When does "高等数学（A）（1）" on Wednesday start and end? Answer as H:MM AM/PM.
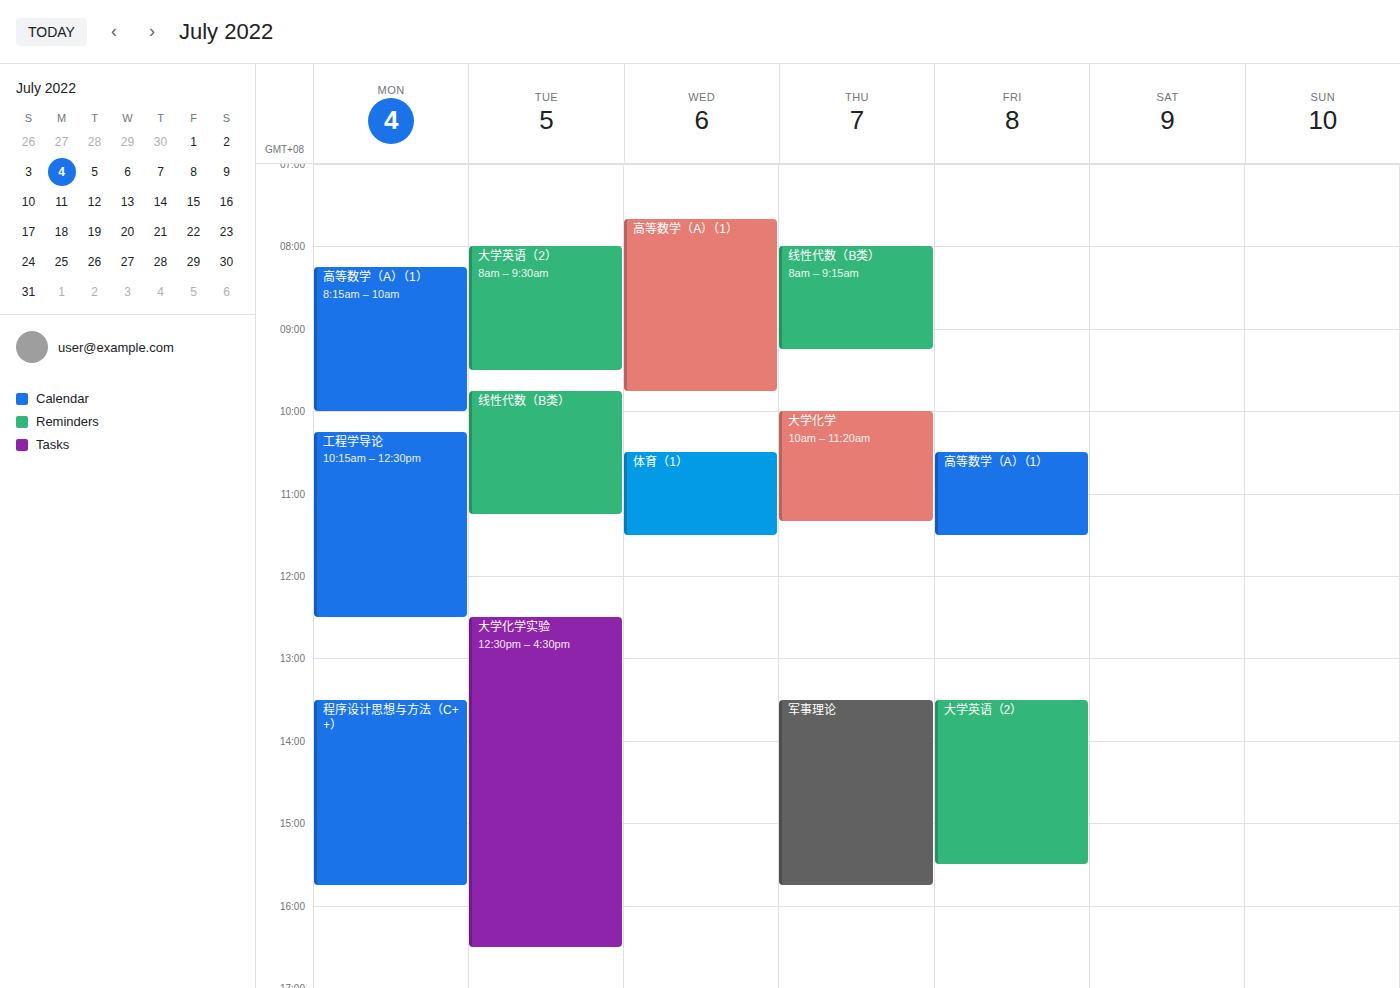
7:40 AM to 9:45 AM